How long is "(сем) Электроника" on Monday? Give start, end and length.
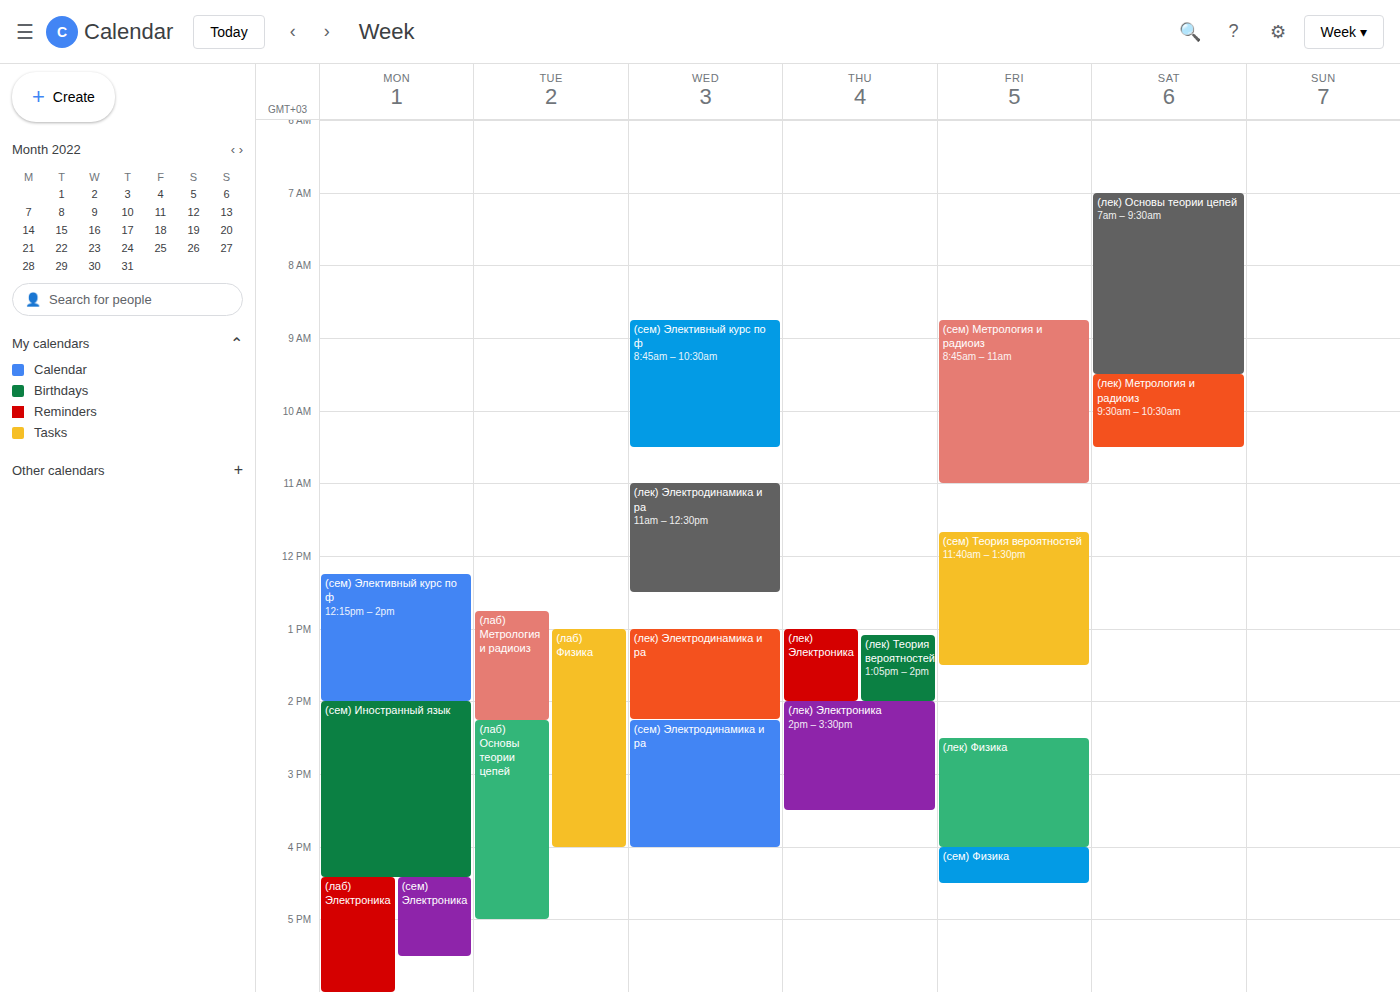
4:25 PM to 5:30 PM, 1 hour 5 minutes